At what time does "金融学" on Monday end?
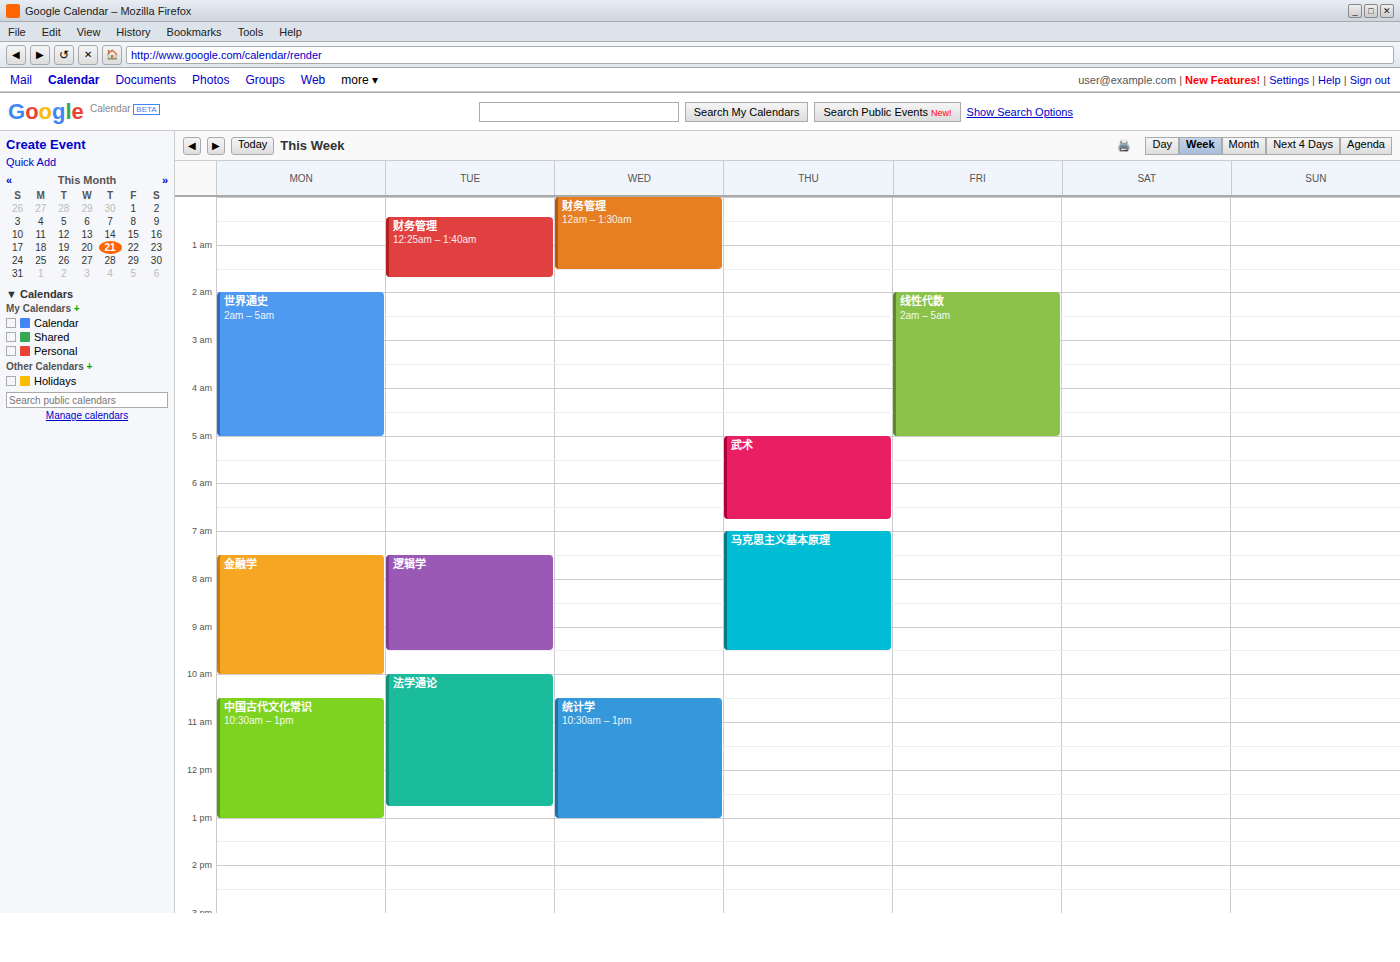
10:00 AM